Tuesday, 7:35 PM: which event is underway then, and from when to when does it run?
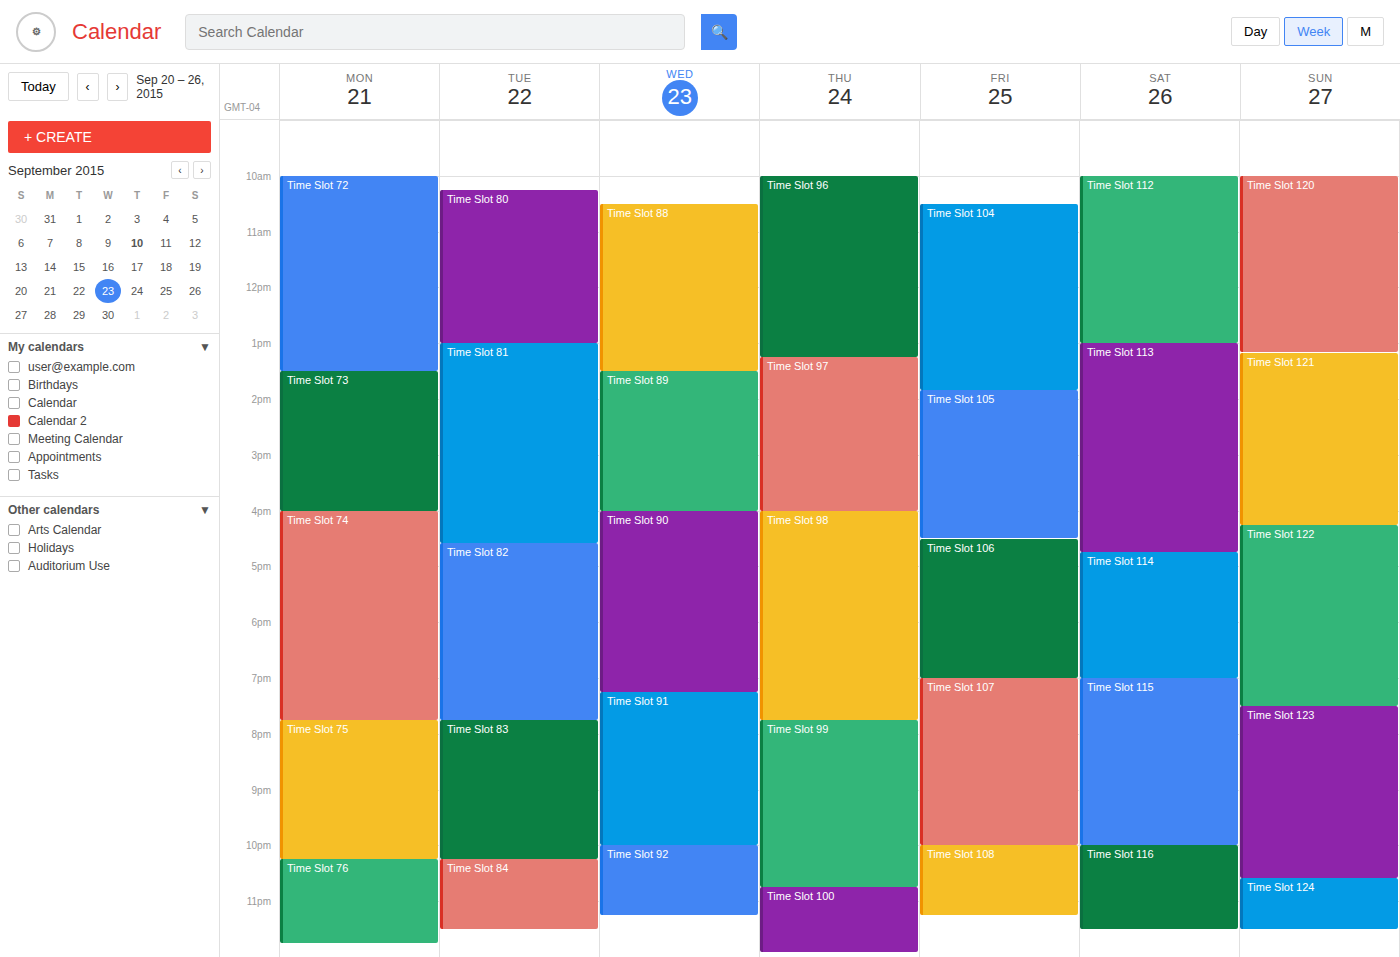
"Time Slot 82", 4:35 PM to 7:45 PM